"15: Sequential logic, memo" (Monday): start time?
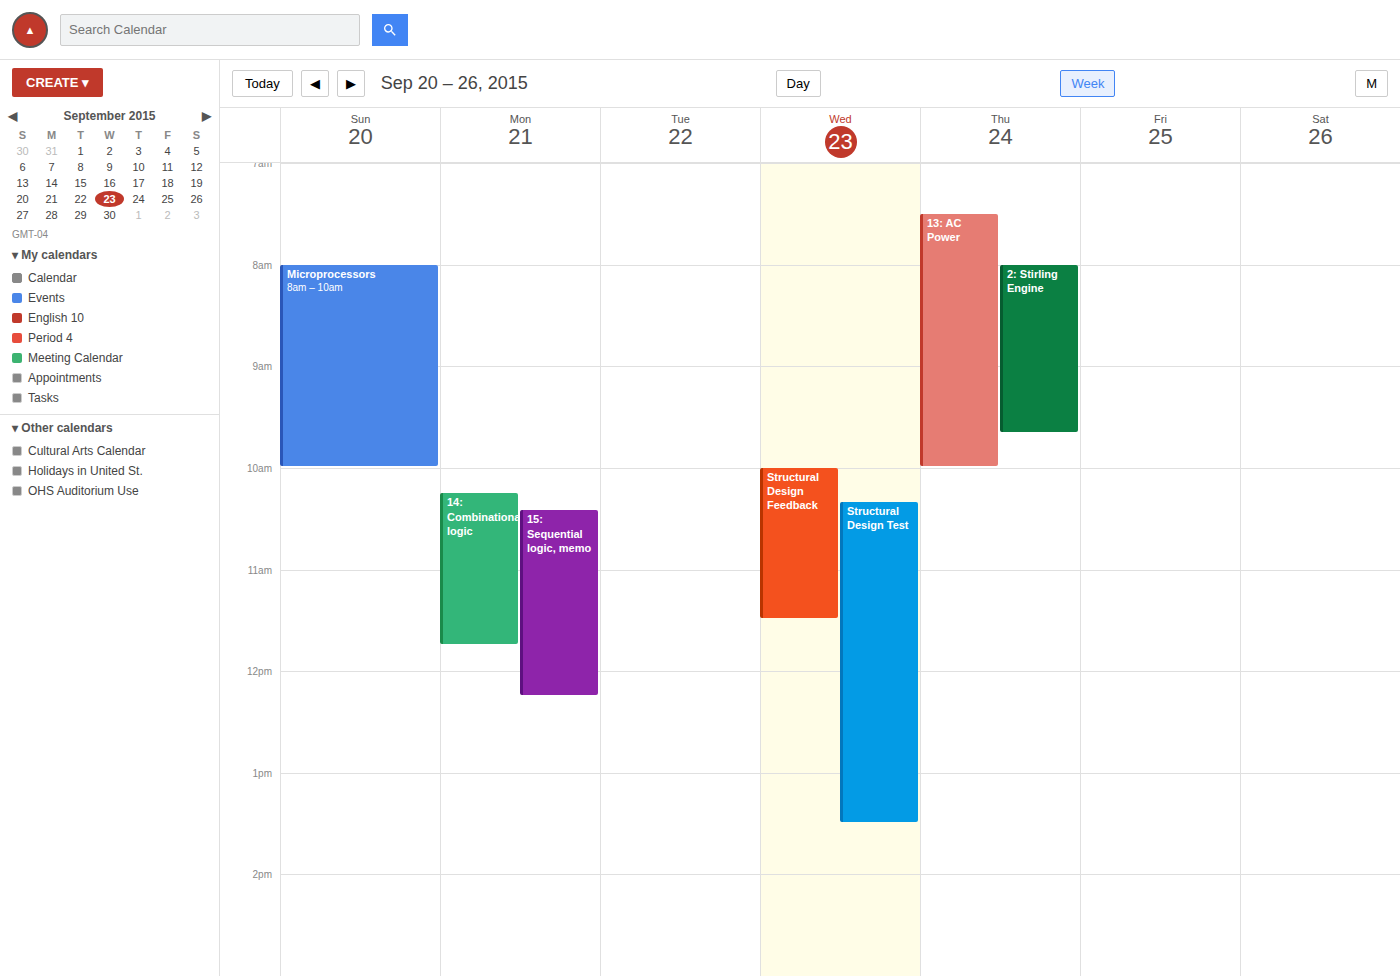
10:25 AM